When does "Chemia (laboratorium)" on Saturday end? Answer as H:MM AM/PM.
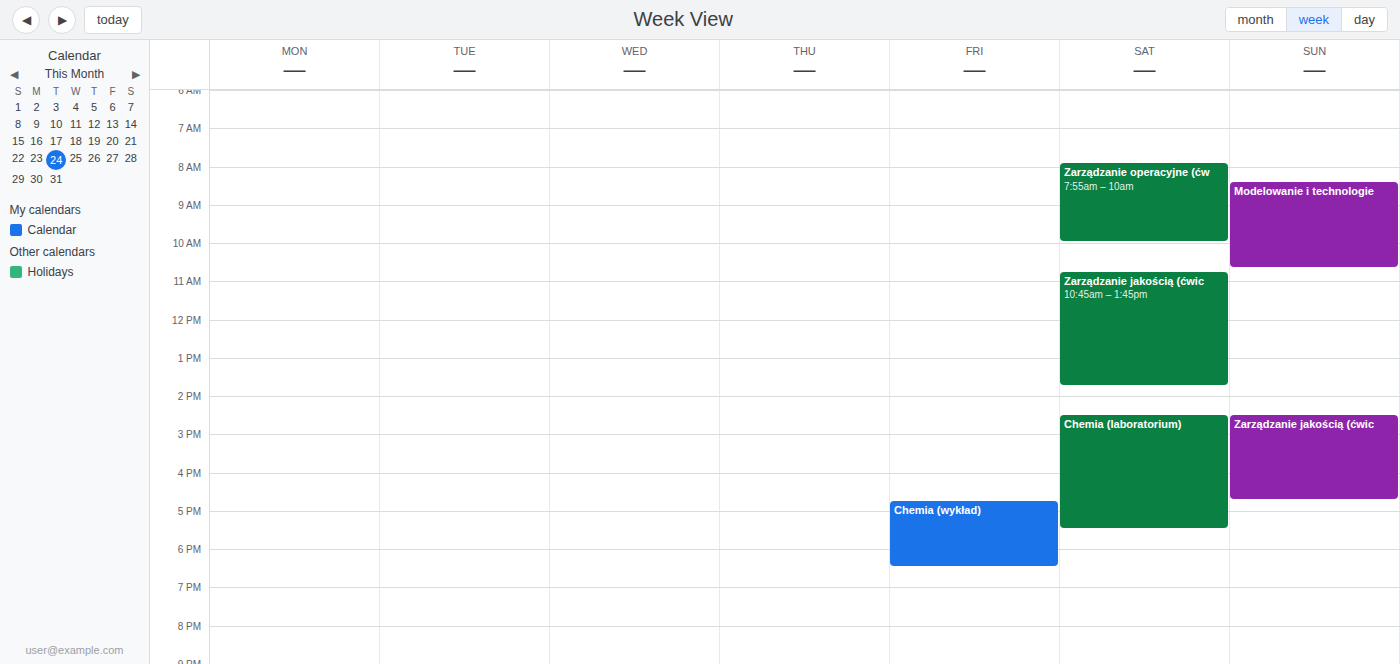
5:30 PM